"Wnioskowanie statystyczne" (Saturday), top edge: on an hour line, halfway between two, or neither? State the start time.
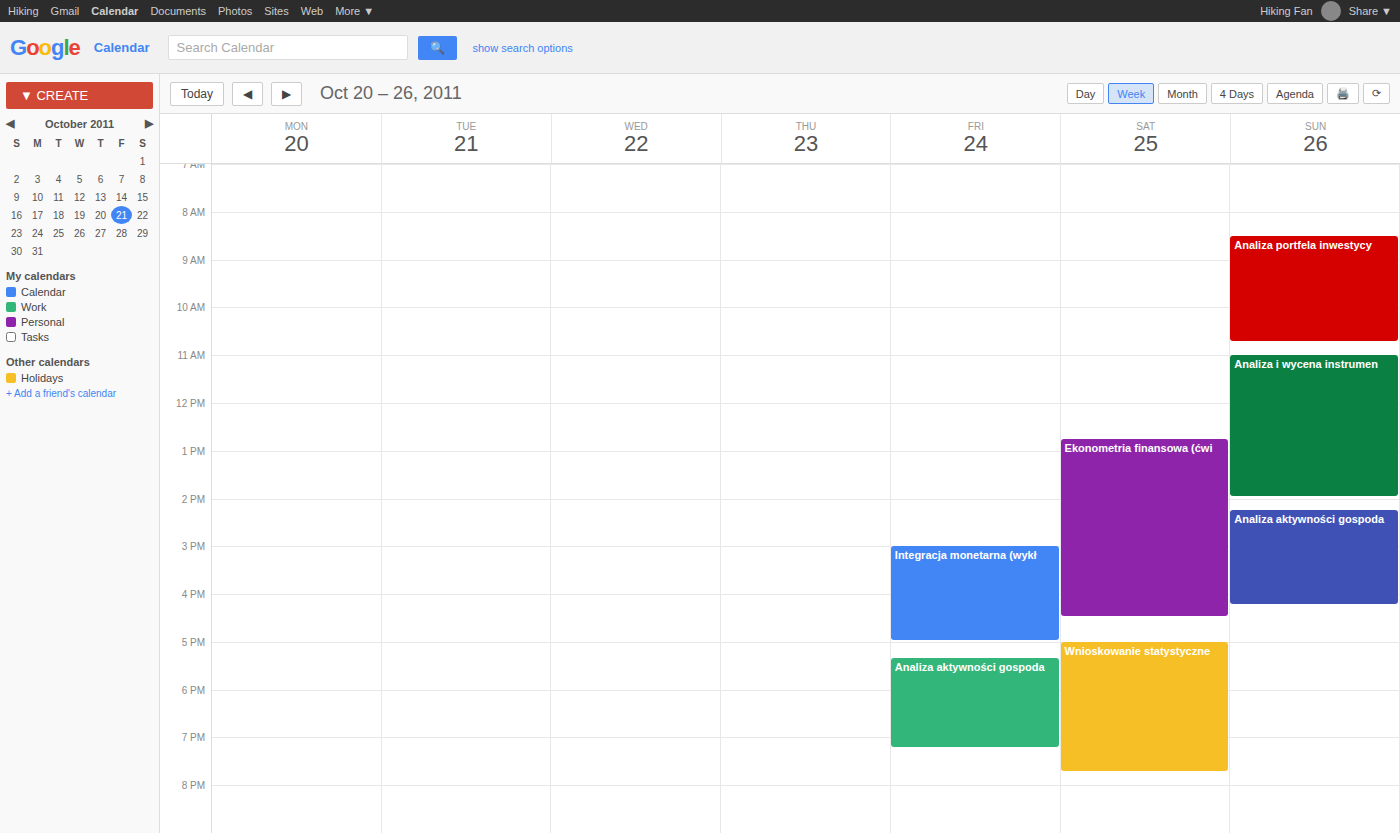
5:00 PM -- exactly on the 5 PM line.